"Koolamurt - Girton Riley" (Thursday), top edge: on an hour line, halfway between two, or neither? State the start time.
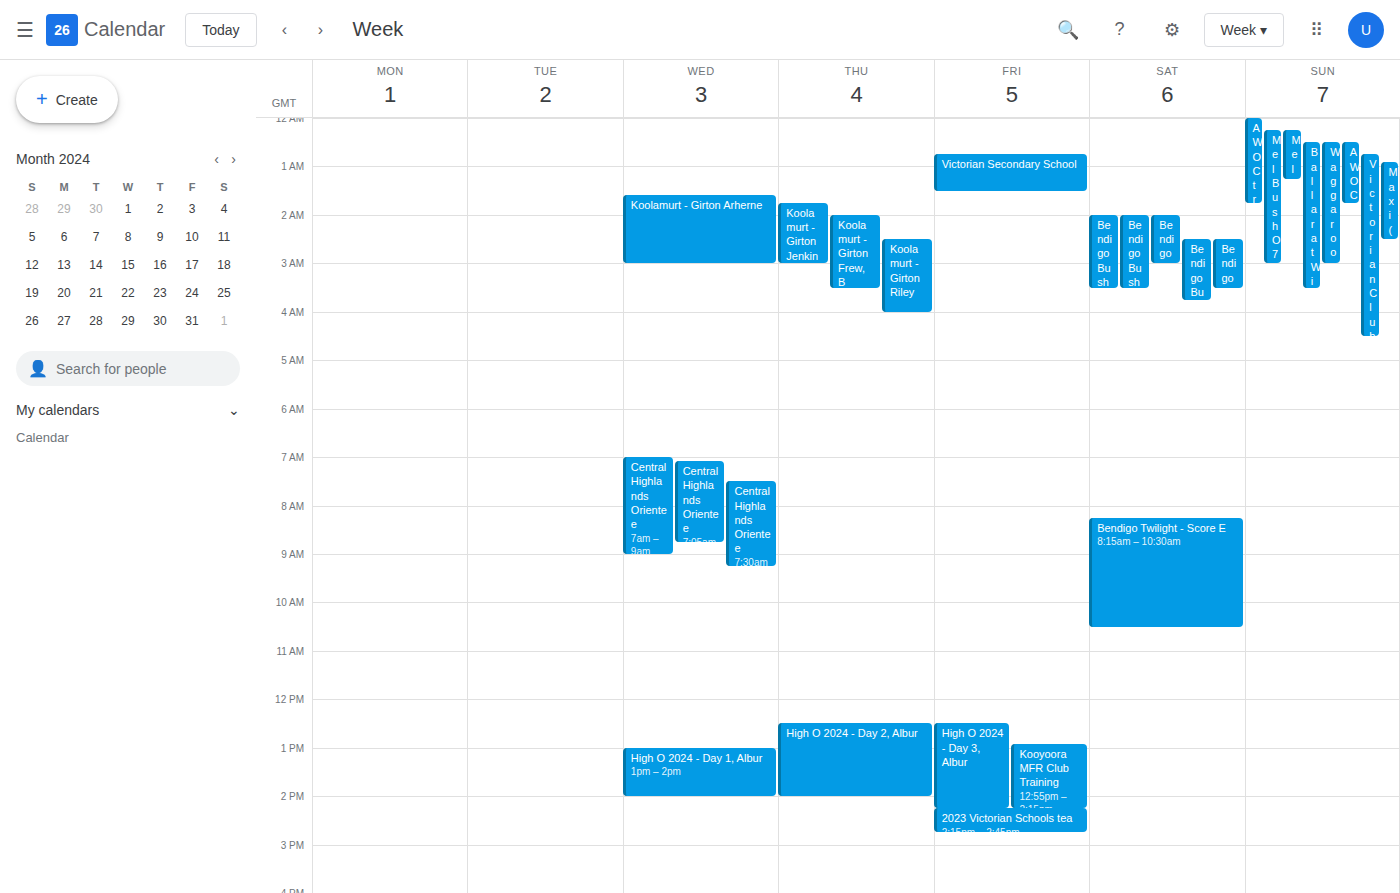
2:30 AM -- halfway between the 2 AM and 3 AM lines.